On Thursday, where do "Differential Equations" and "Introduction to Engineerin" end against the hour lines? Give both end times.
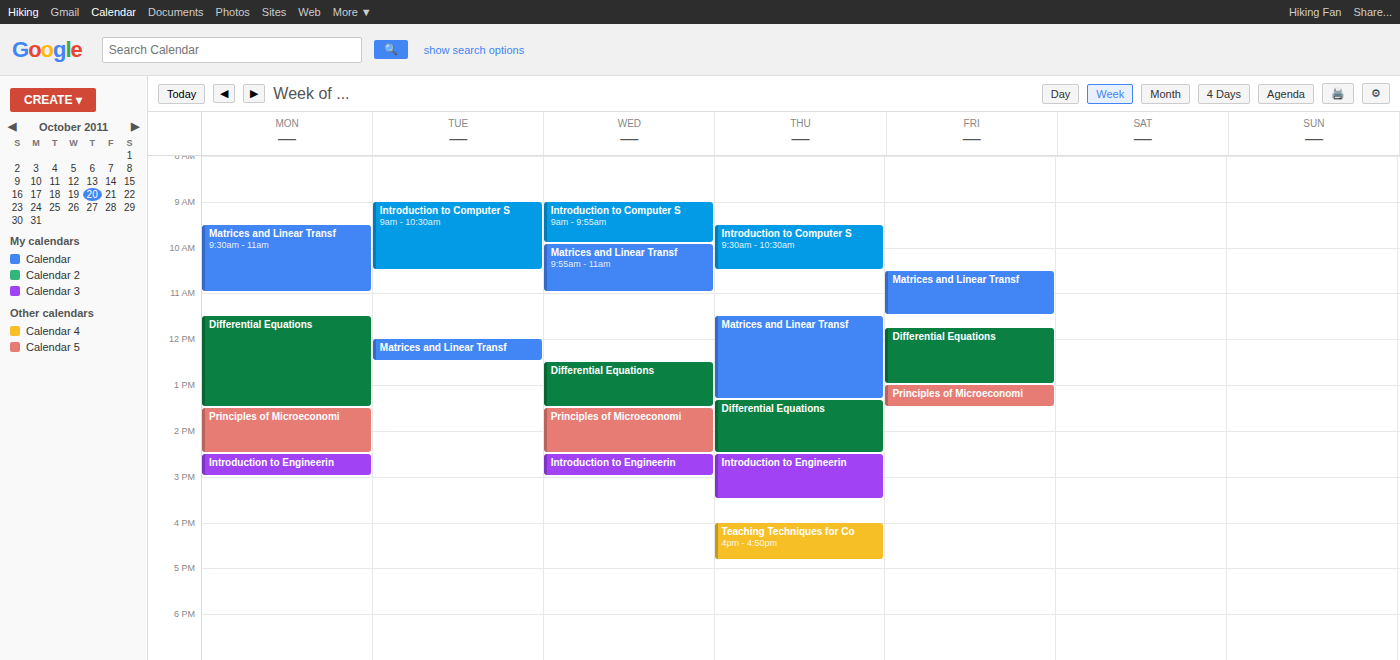
"Differential Equations": 14:30, halfway between the 14:00 and 15:00 lines. "Introduction to Engineerin": 15:30, halfway between the 15:00 and 16:00 lines.